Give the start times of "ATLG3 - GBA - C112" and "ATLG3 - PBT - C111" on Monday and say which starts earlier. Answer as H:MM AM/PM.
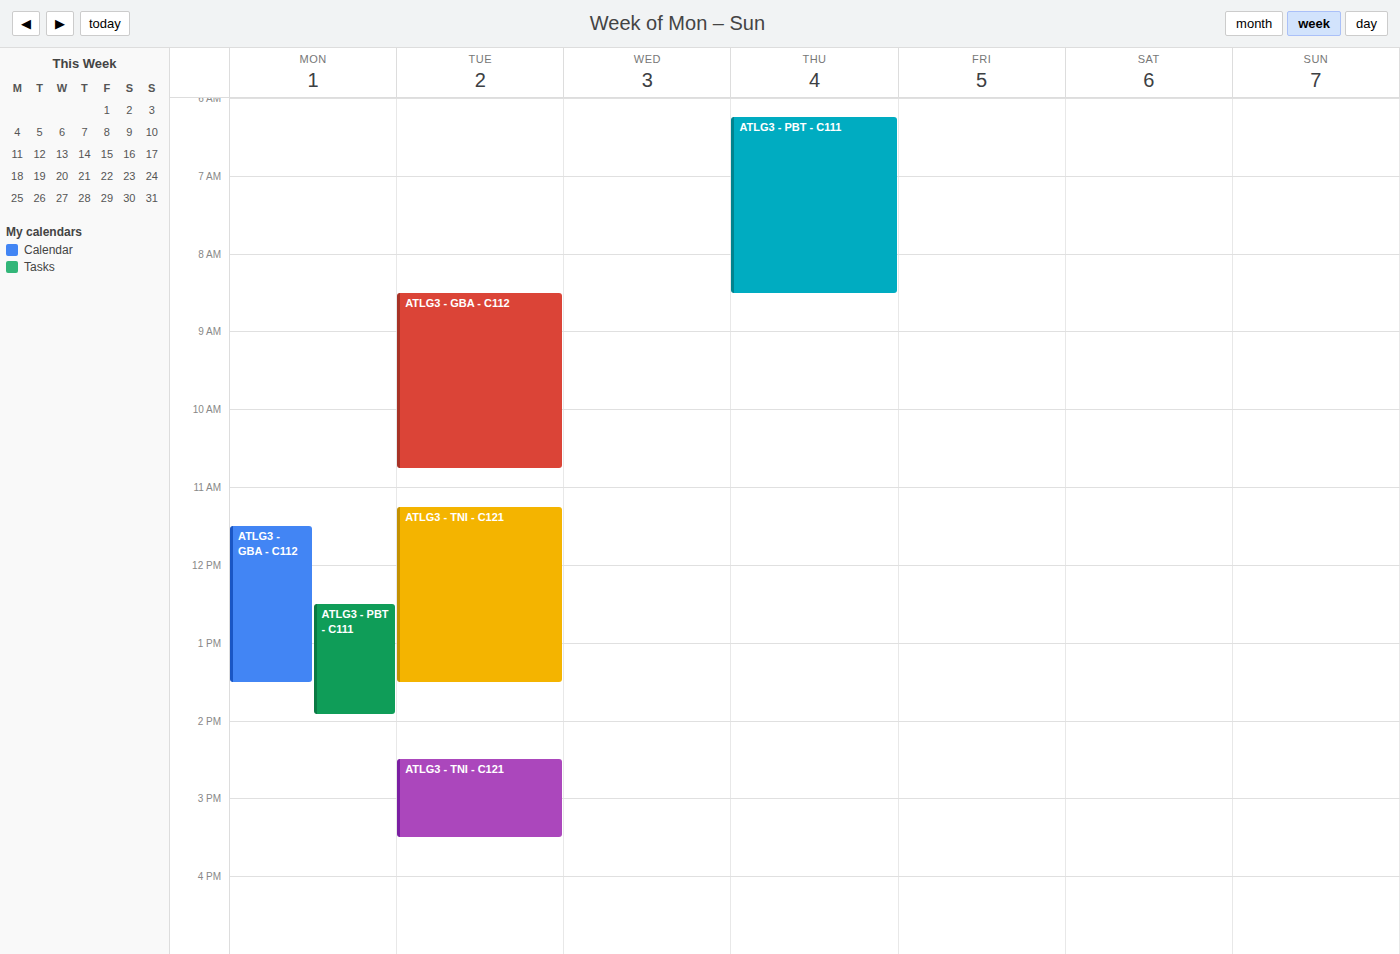
"ATLG3 - GBA - C112" 11:30 AM; "ATLG3 - PBT - C111" 12:30 PM.